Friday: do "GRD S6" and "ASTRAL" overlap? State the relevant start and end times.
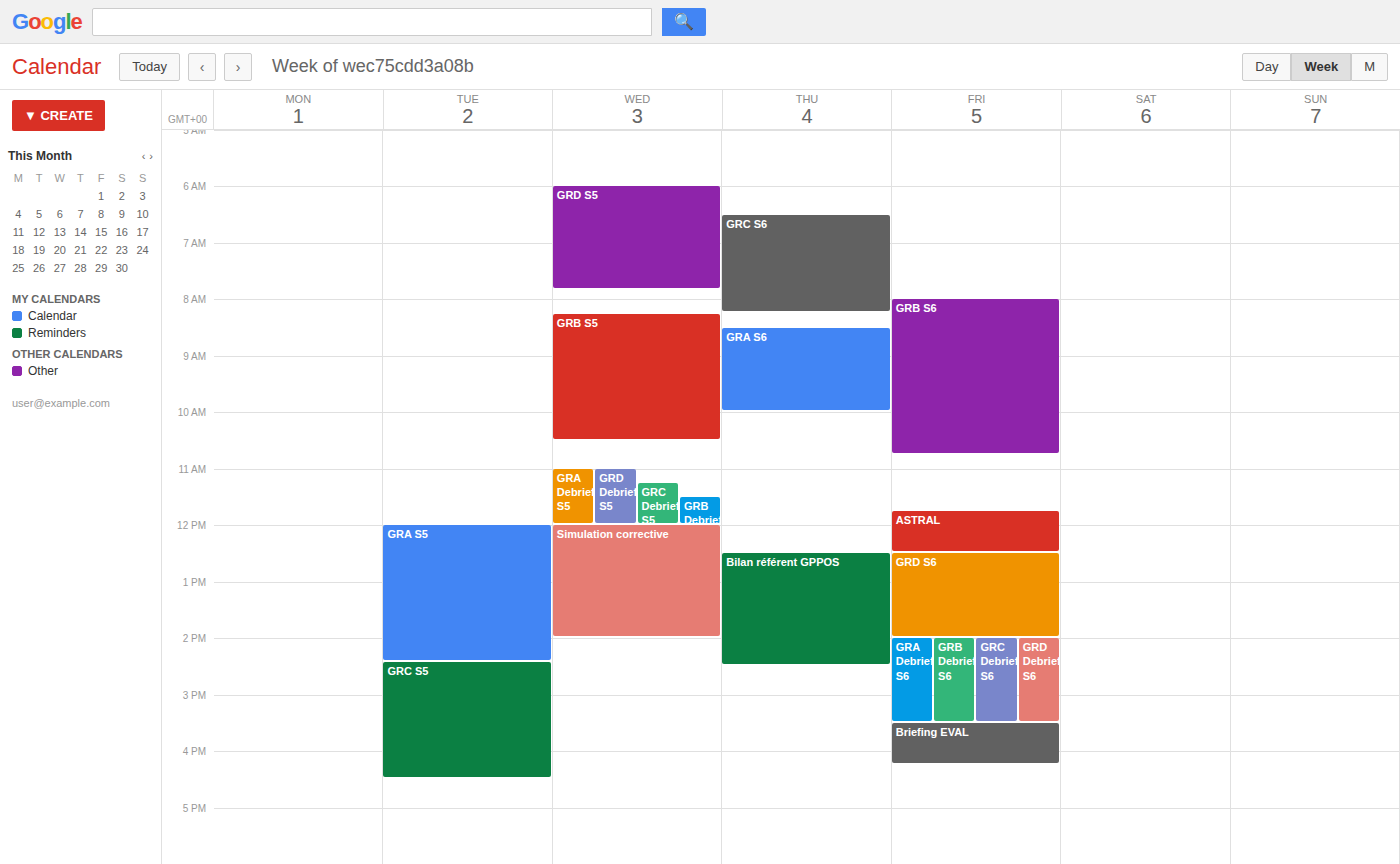
"ASTRAL" ends at 12:30 PM, exactly when "GRD S6" starts -- they touch but do not overlap.